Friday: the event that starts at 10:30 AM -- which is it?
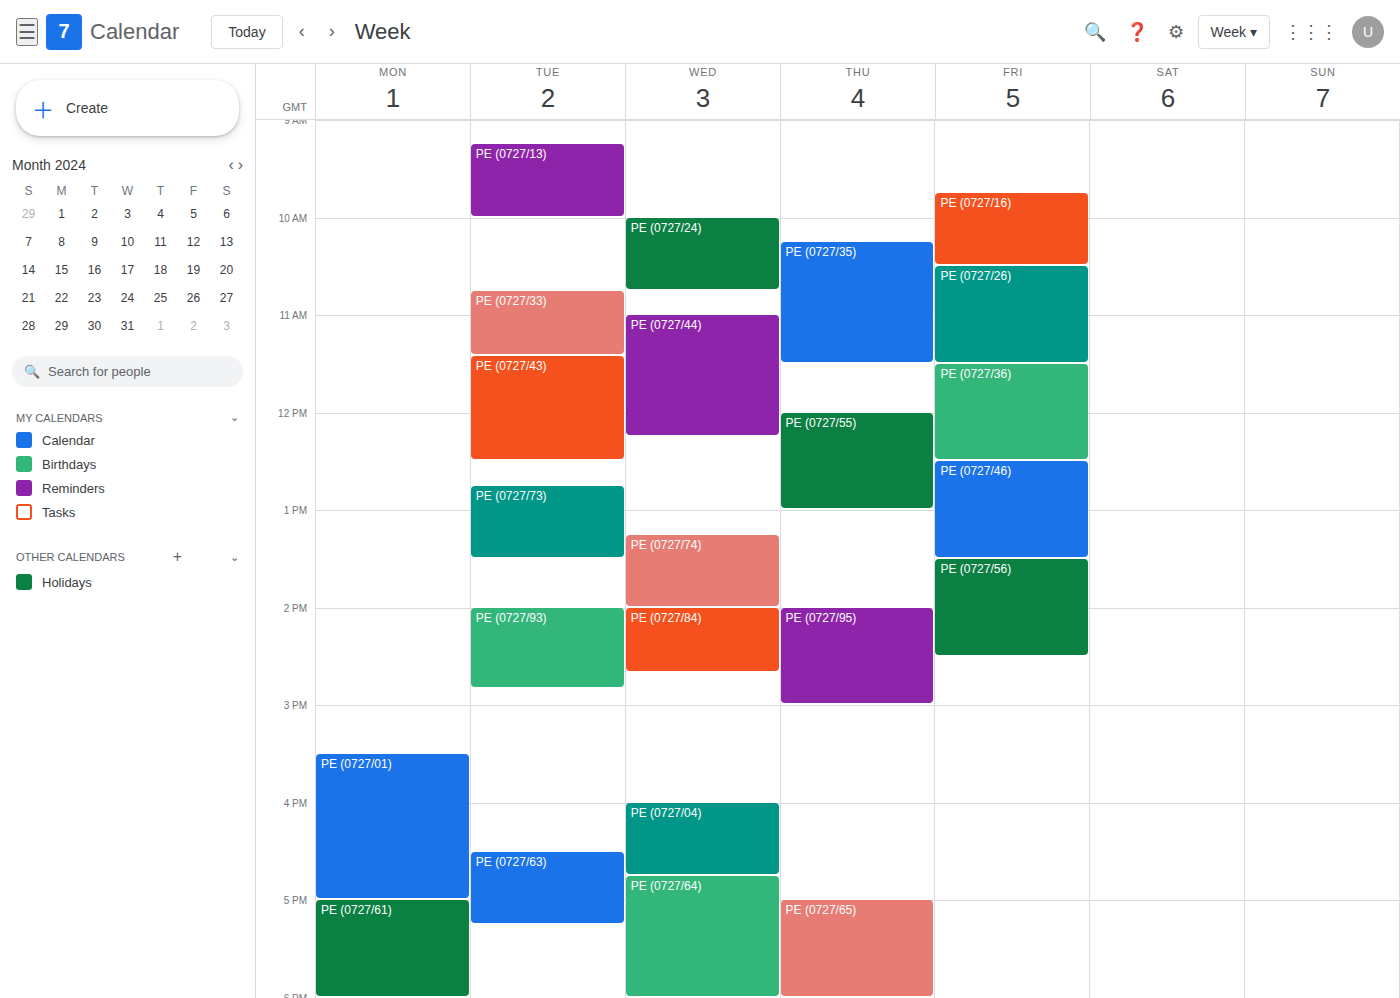
"PE (0727/26)"